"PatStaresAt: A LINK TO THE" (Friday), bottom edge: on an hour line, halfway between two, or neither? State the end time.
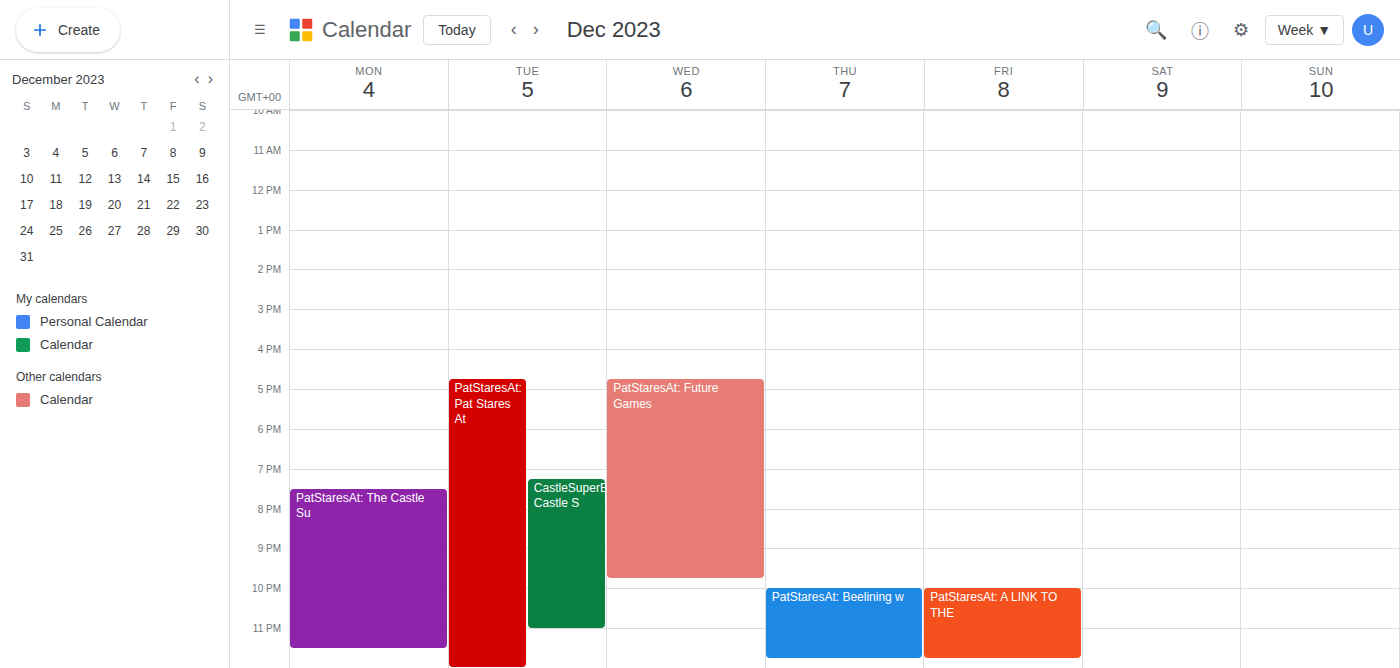
11:45 PM -- neither: three quarters of the way from the 11 PM line to the 12 AM line.